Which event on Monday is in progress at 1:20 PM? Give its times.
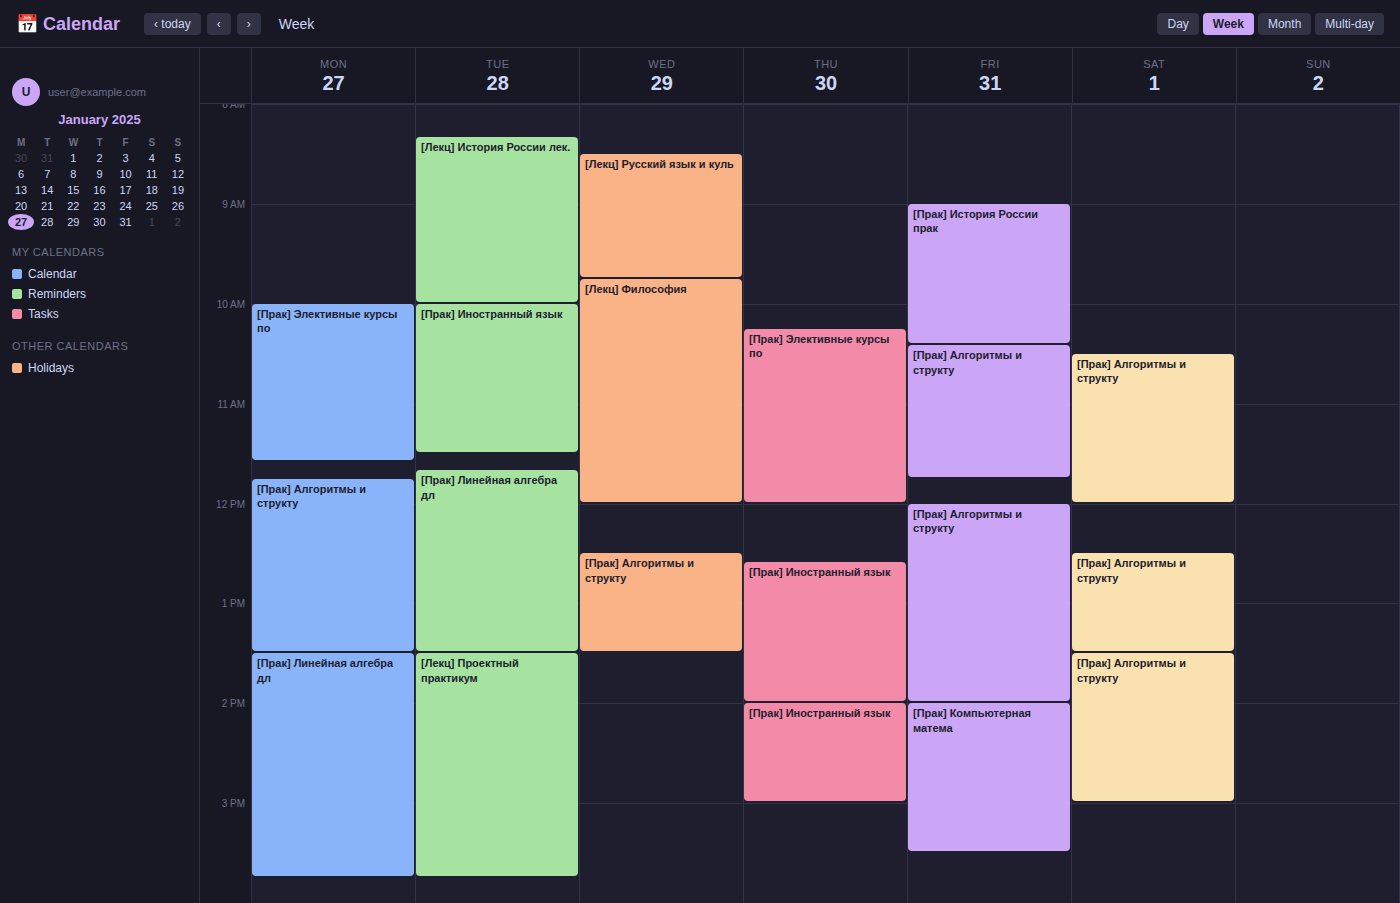
"[Прак] Алгоритмы и структу", 11:45 AM to 1:30 PM